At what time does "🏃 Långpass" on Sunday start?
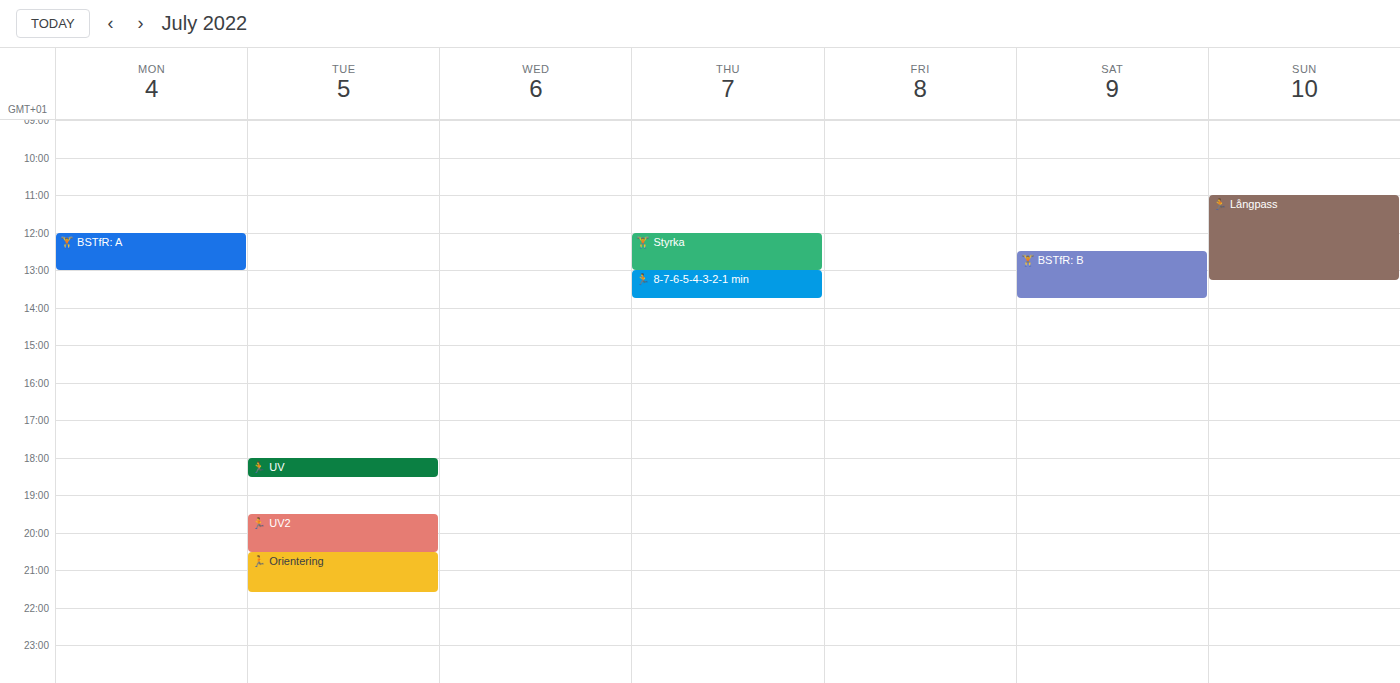
11:00 AM